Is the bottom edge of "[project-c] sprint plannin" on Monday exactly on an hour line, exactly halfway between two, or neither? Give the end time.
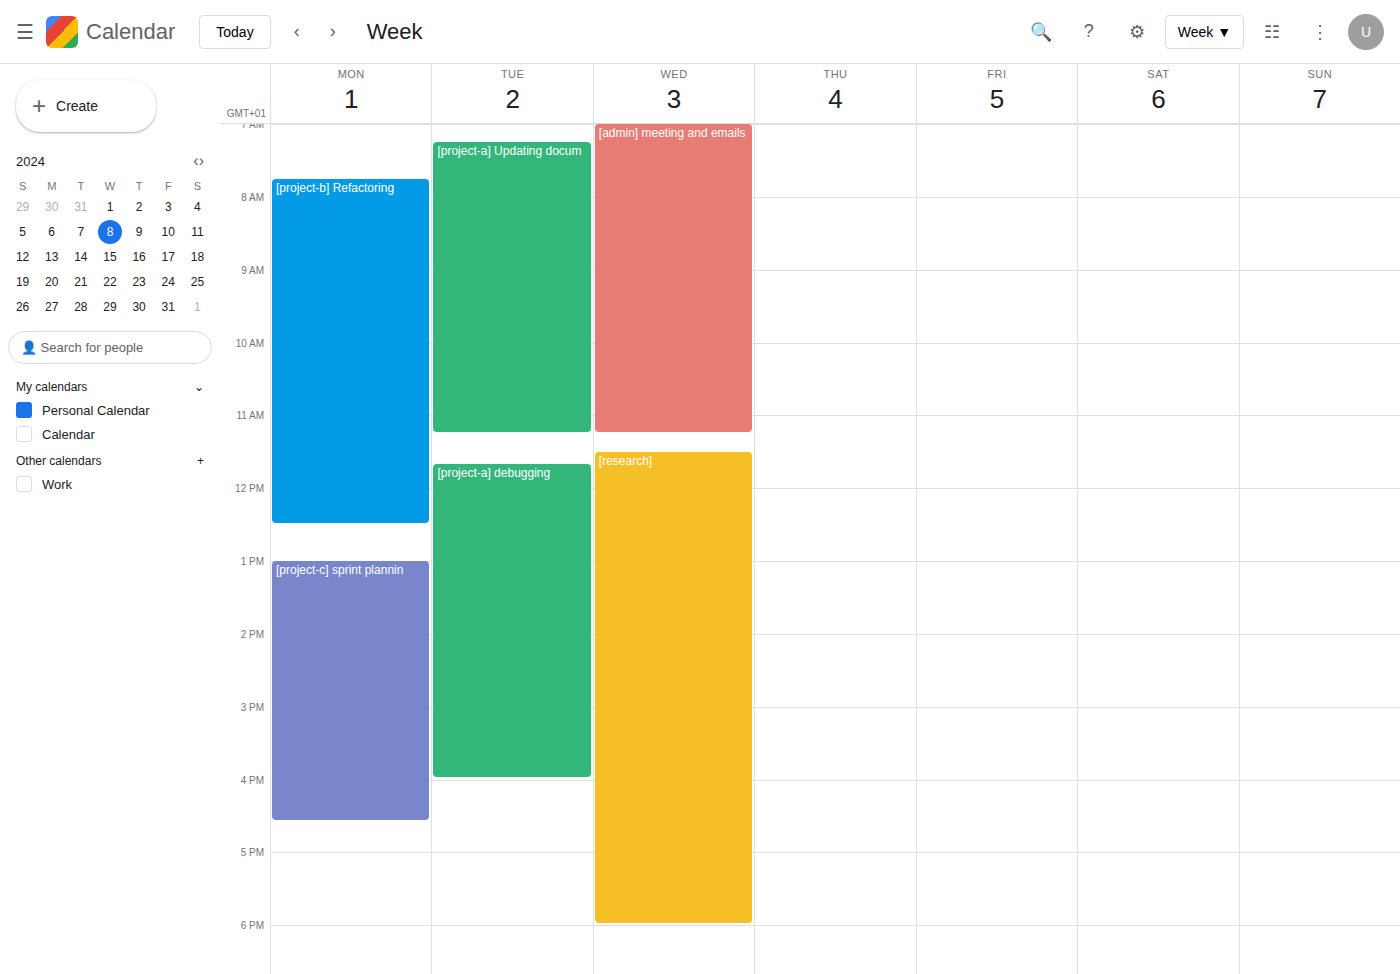
4:35 PM -- neither: 35 minutes below the 4 PM line and 25 minutes above the 5 PM line.